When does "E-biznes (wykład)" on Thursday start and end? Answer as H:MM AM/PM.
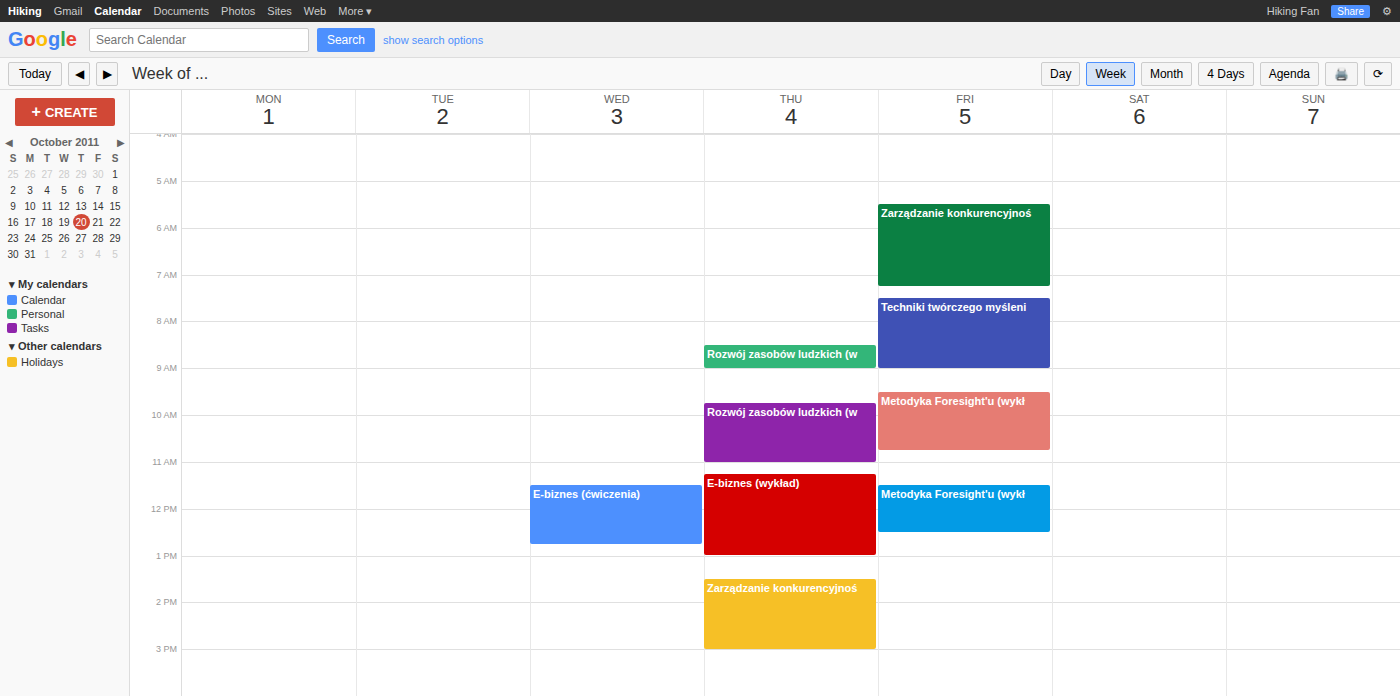
11:15 AM to 1:00 PM